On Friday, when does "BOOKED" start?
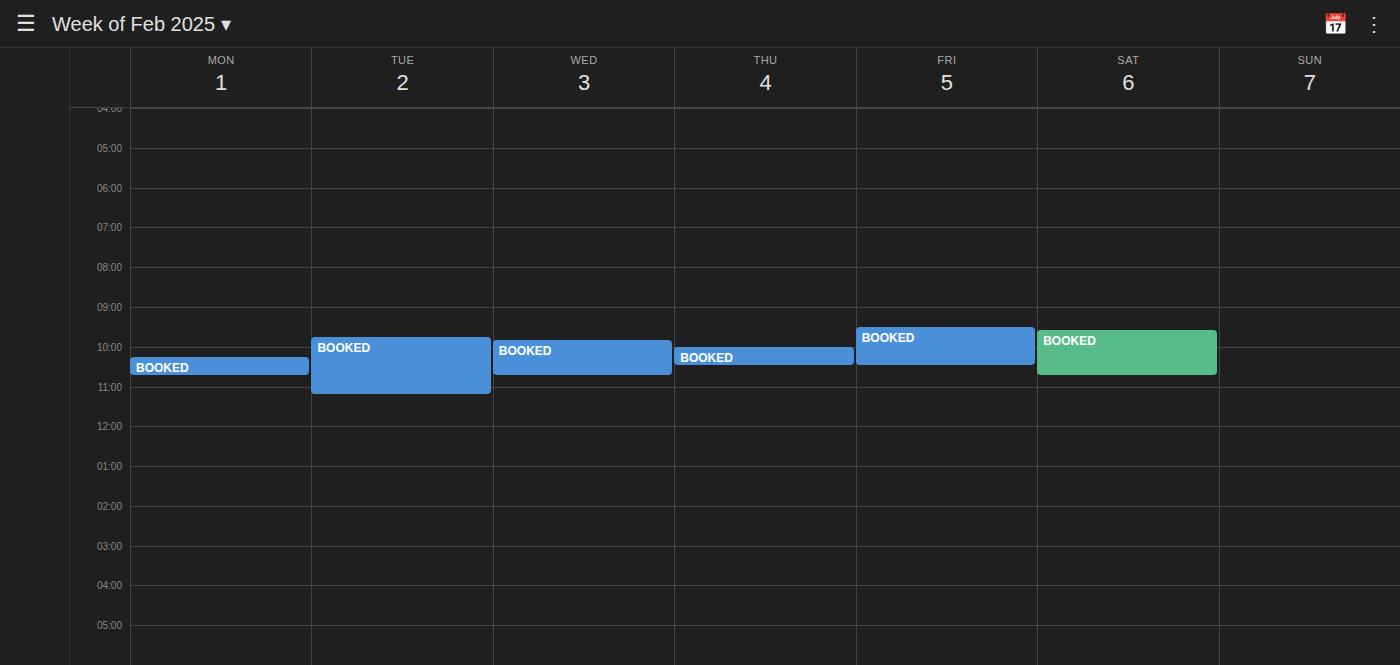
9:30 AM